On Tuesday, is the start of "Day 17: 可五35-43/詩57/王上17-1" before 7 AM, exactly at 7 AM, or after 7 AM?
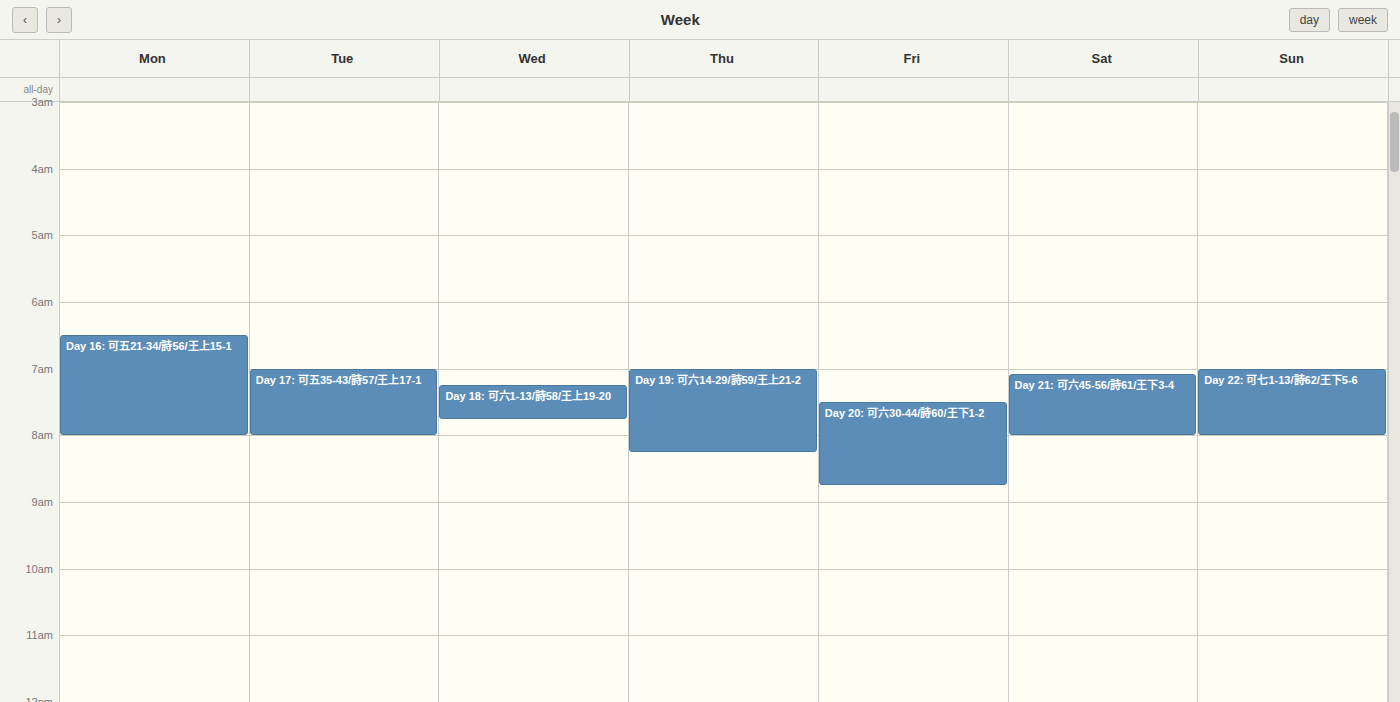
7:00 AM -- exactly at 7 AM, on the 7 AM line.